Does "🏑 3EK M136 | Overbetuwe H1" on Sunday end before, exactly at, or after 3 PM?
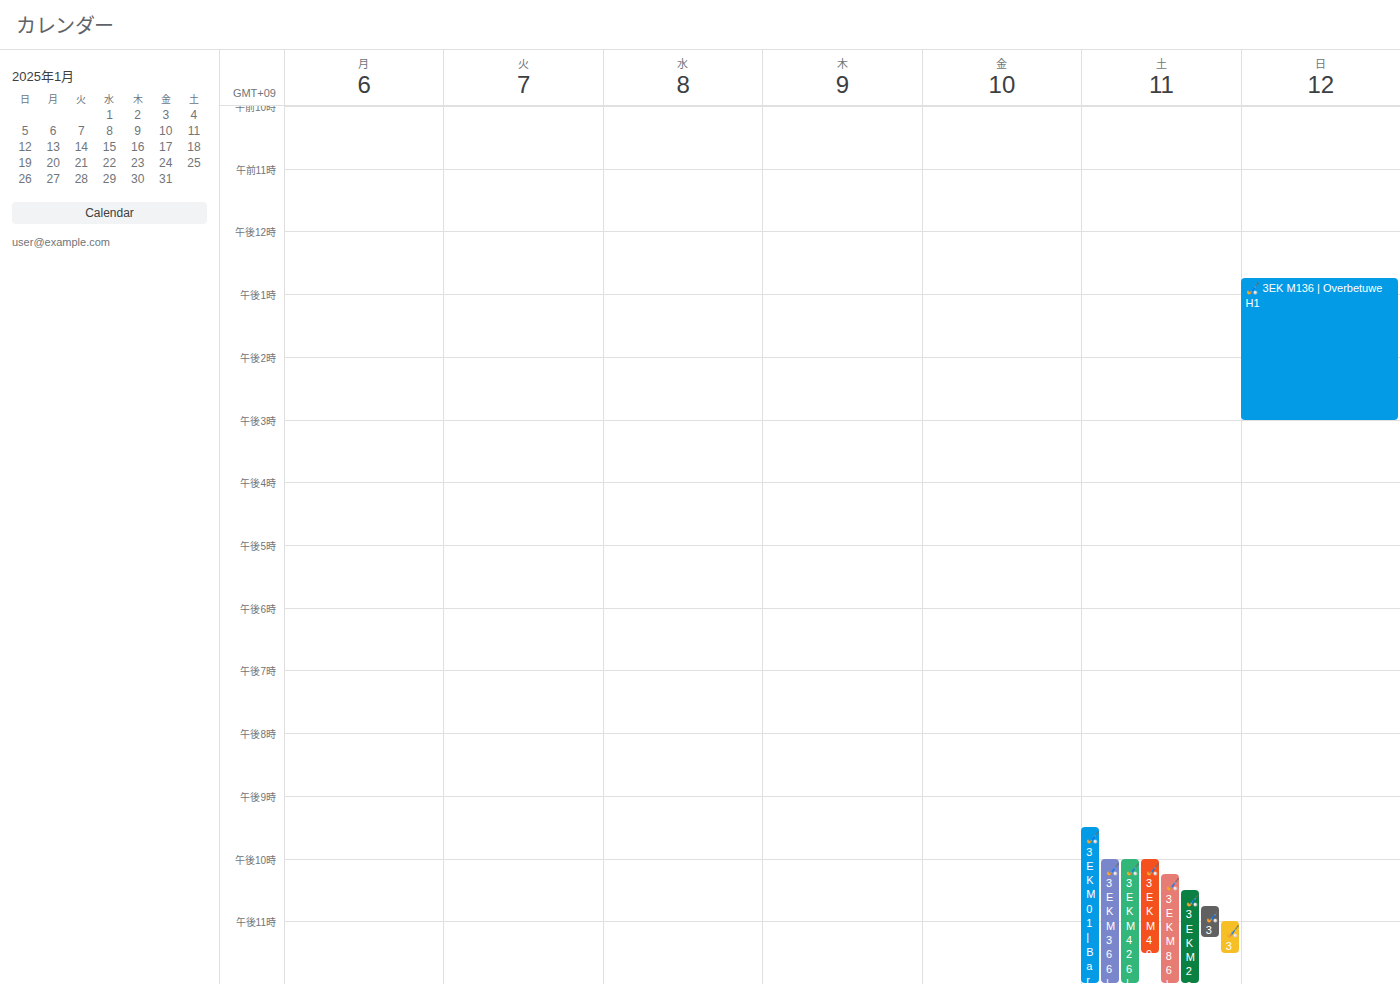
3:00 PM -- exactly at 3 PM, on the 3 PM line.